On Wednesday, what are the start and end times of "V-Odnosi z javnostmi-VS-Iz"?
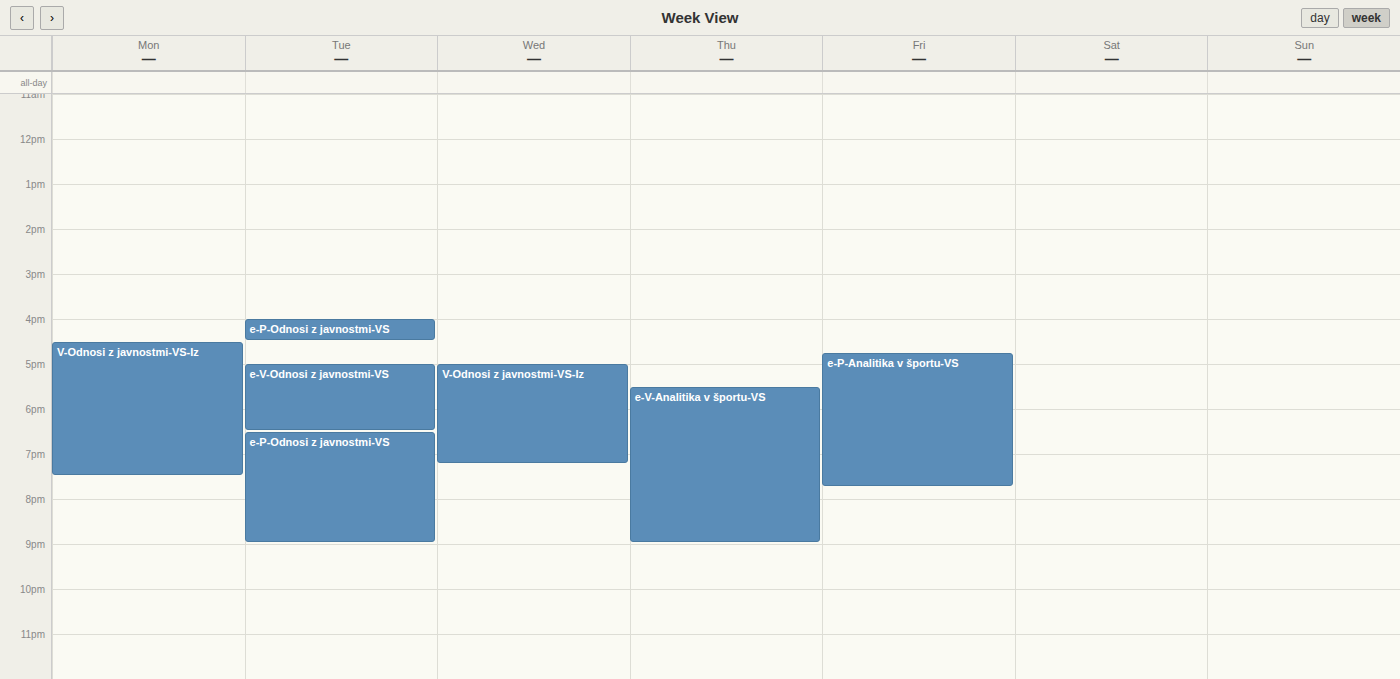
5:00 PM to 7:15 PM